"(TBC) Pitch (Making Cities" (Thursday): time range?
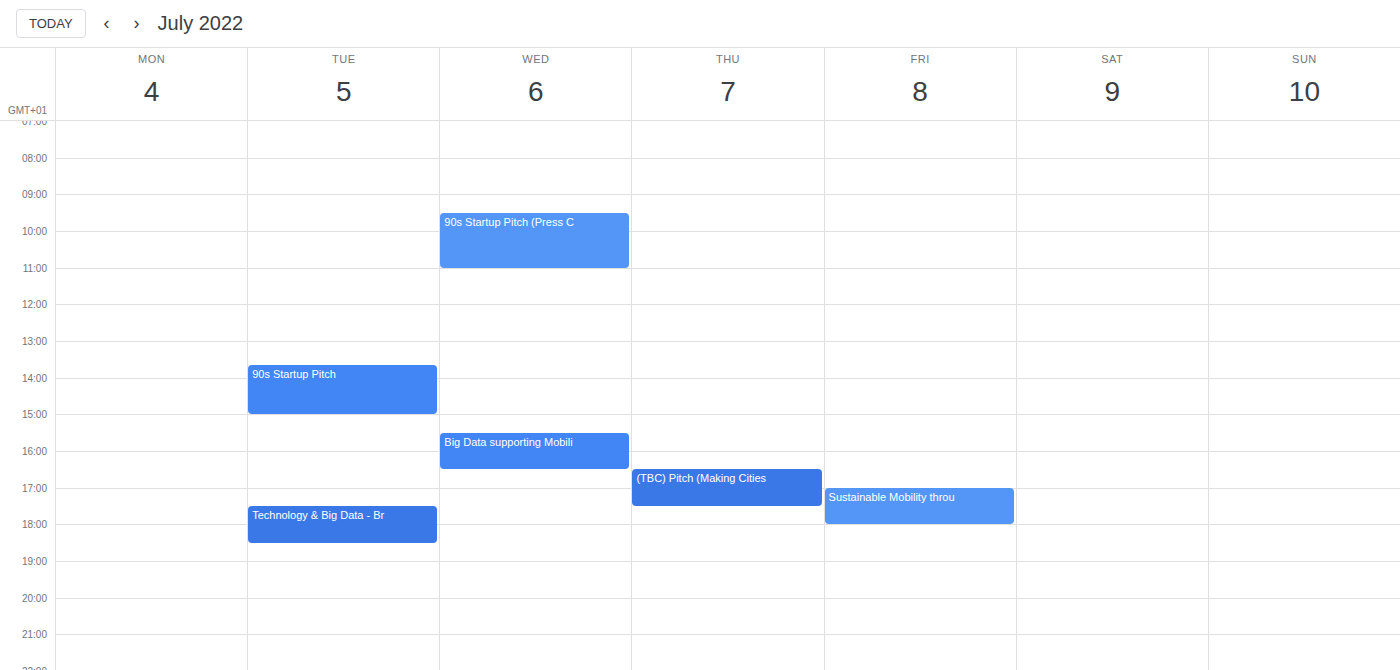
16:30 to 17:30